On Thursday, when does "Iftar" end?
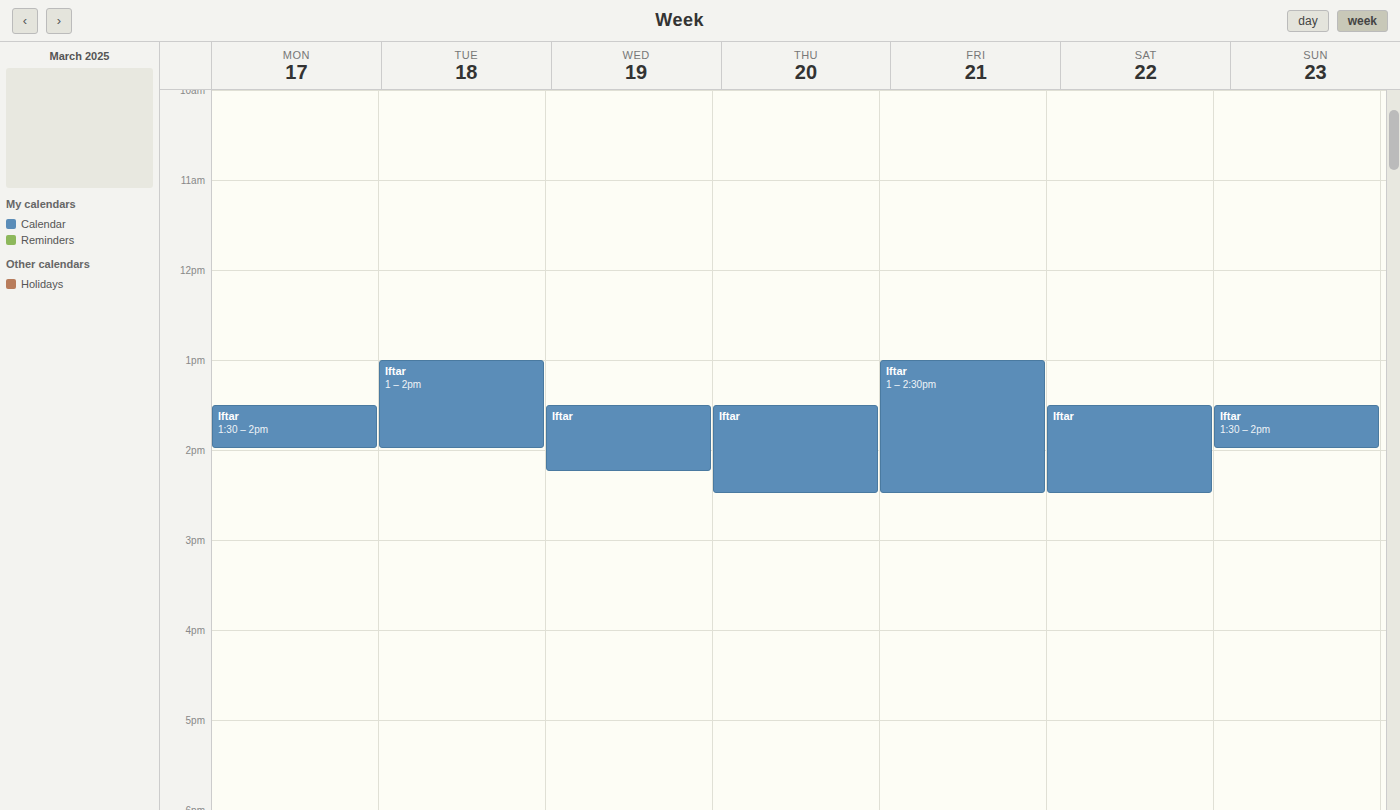
2:30 PM